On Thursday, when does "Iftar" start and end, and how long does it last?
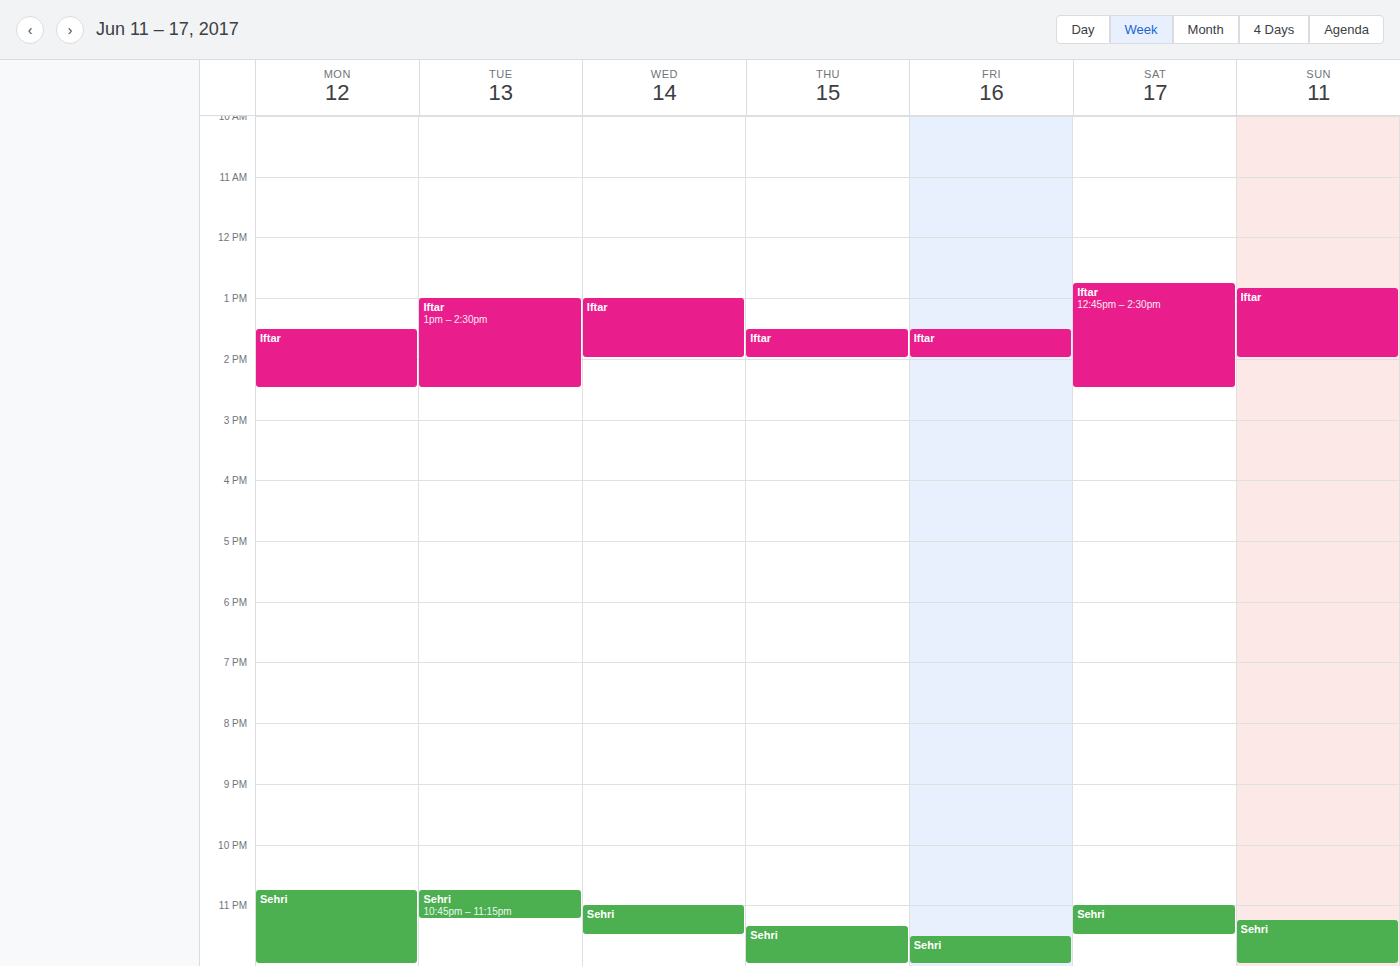
1:30 PM to 2:00 PM, 30 minutes